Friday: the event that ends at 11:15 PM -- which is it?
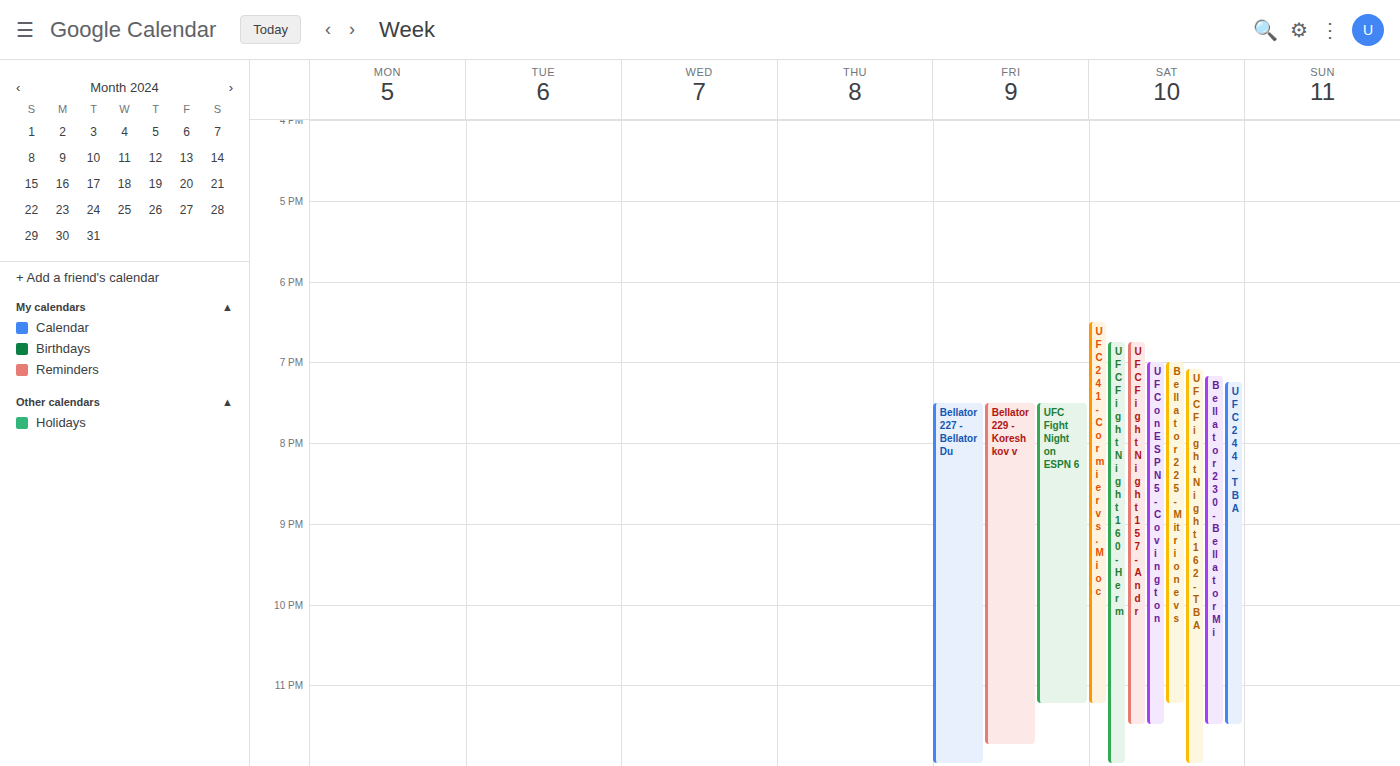
"UFC Fight Night on ESPN 6"